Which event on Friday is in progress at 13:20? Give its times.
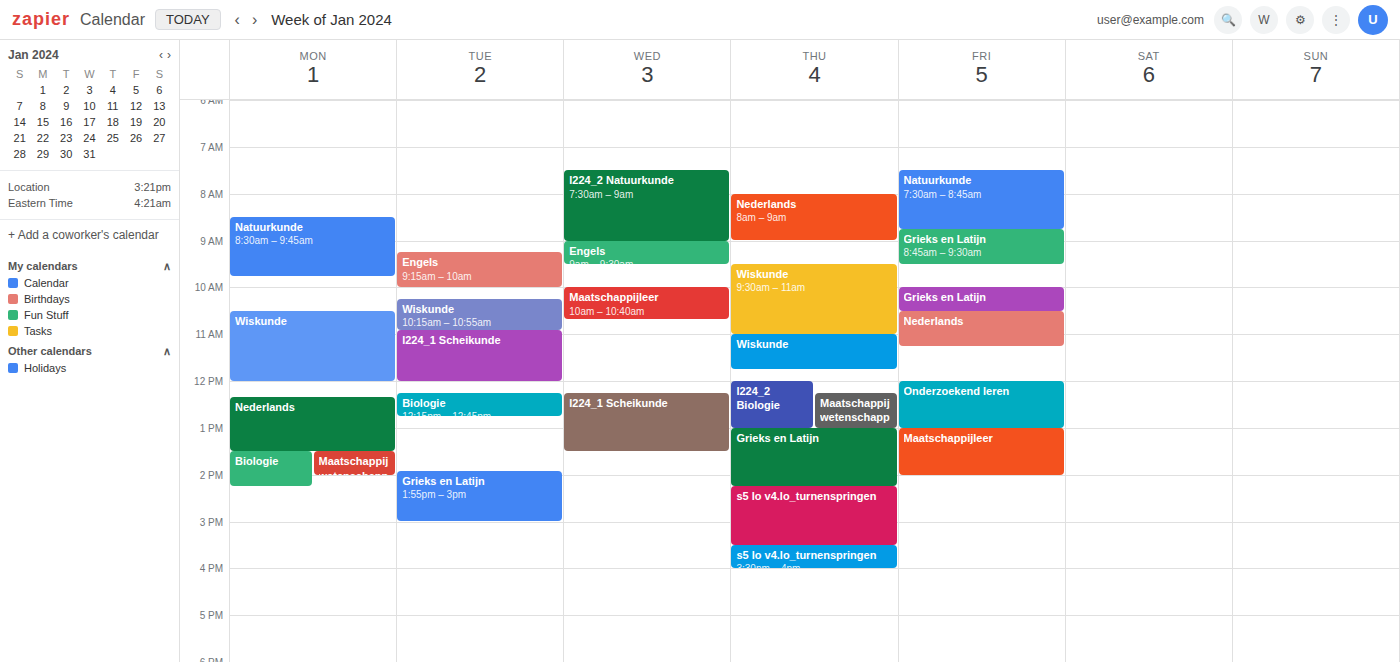
"Maatschappijleer", 13:00 to 14:00